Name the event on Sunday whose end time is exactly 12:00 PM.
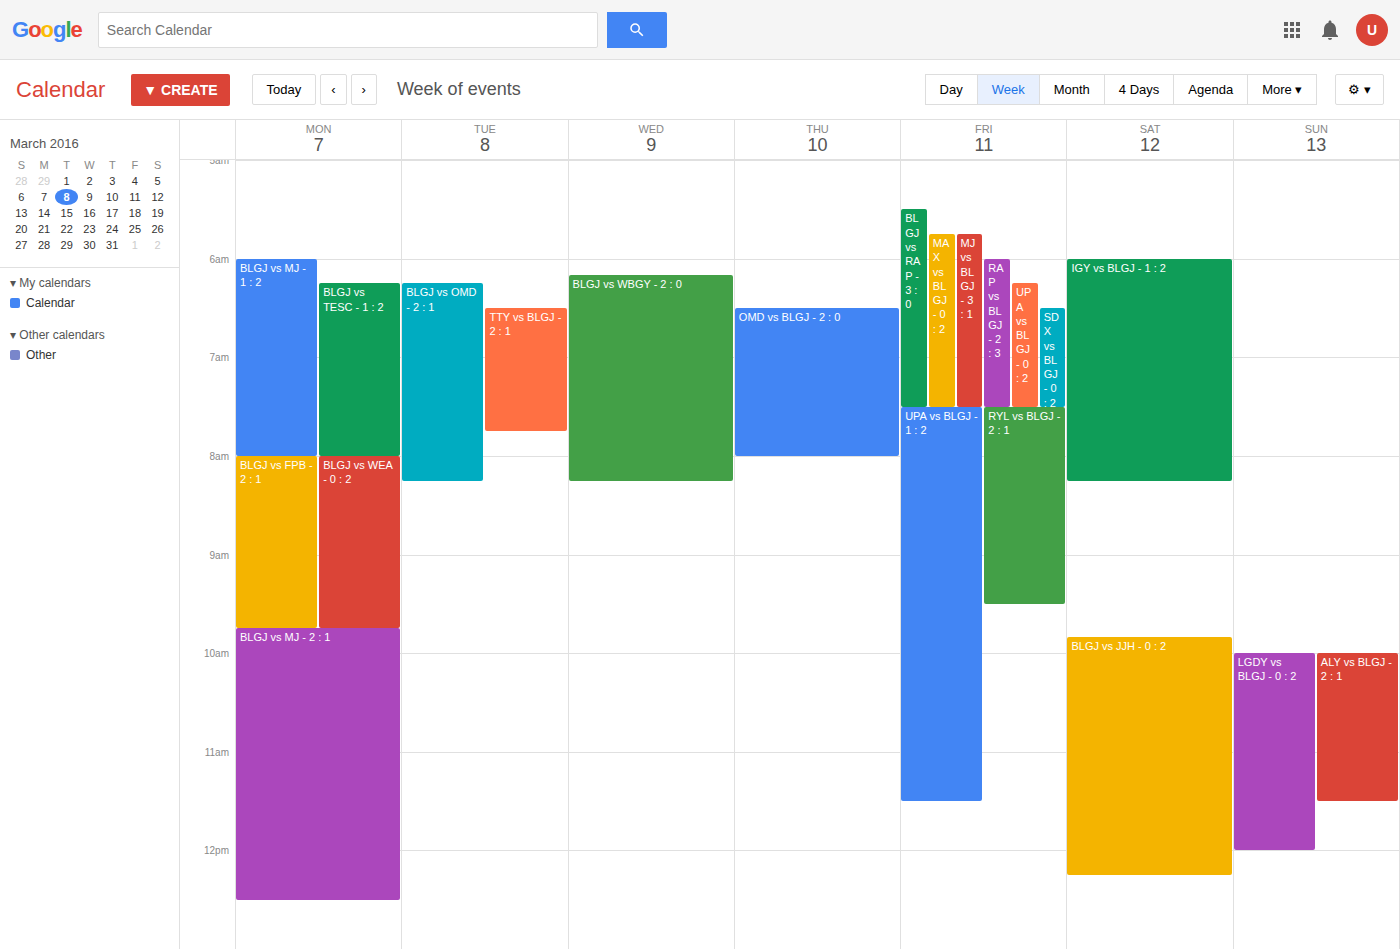
"LGDY vs BLGJ - 0 : 2"